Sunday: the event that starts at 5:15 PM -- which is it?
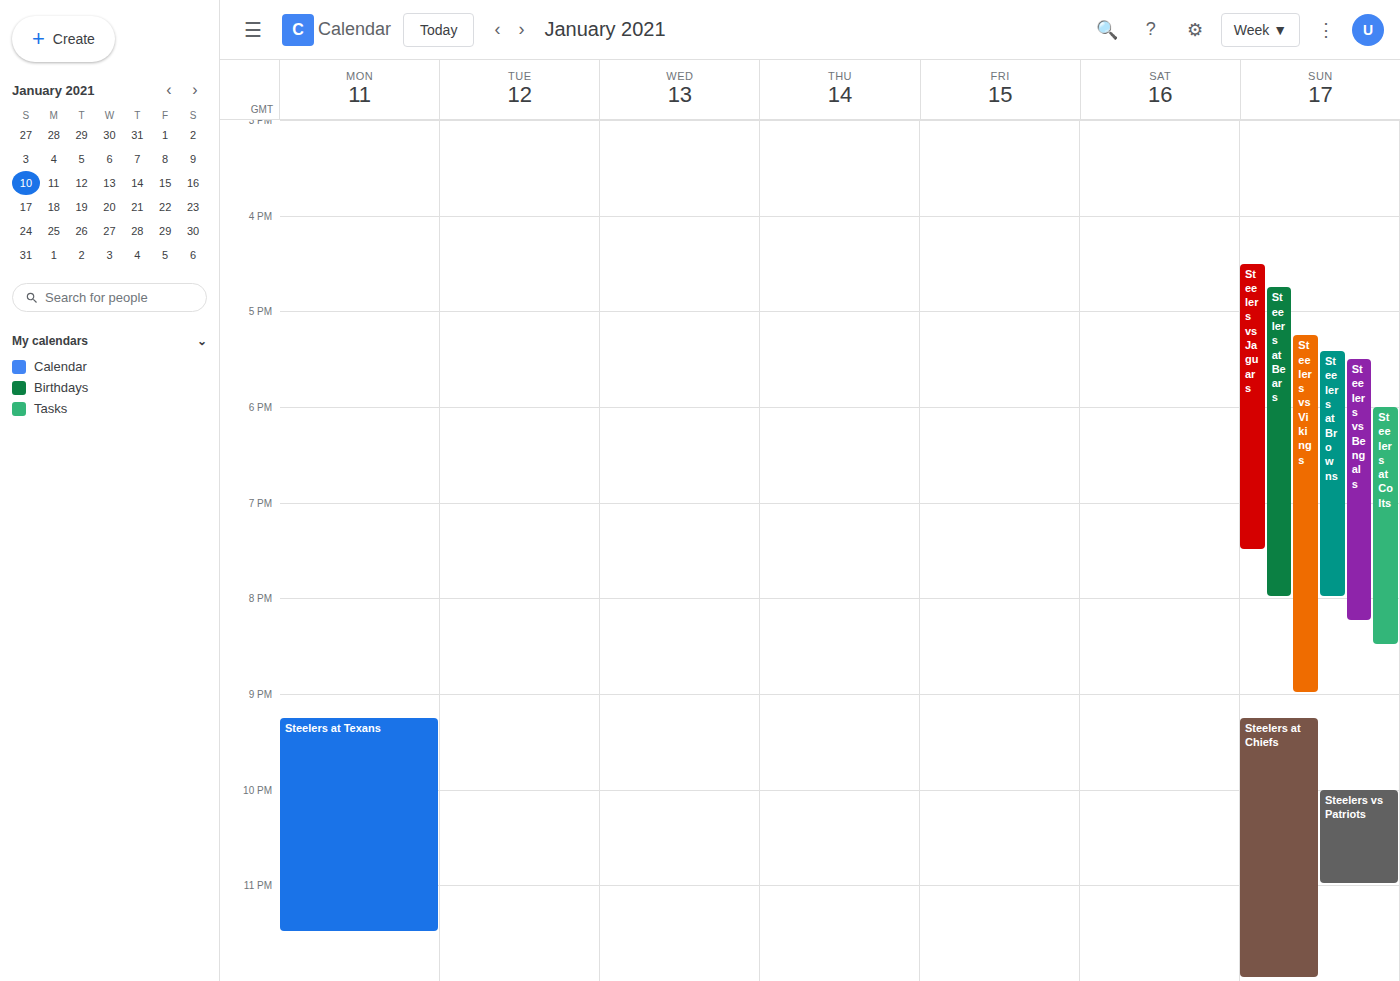
"Steelers vs Vikings"